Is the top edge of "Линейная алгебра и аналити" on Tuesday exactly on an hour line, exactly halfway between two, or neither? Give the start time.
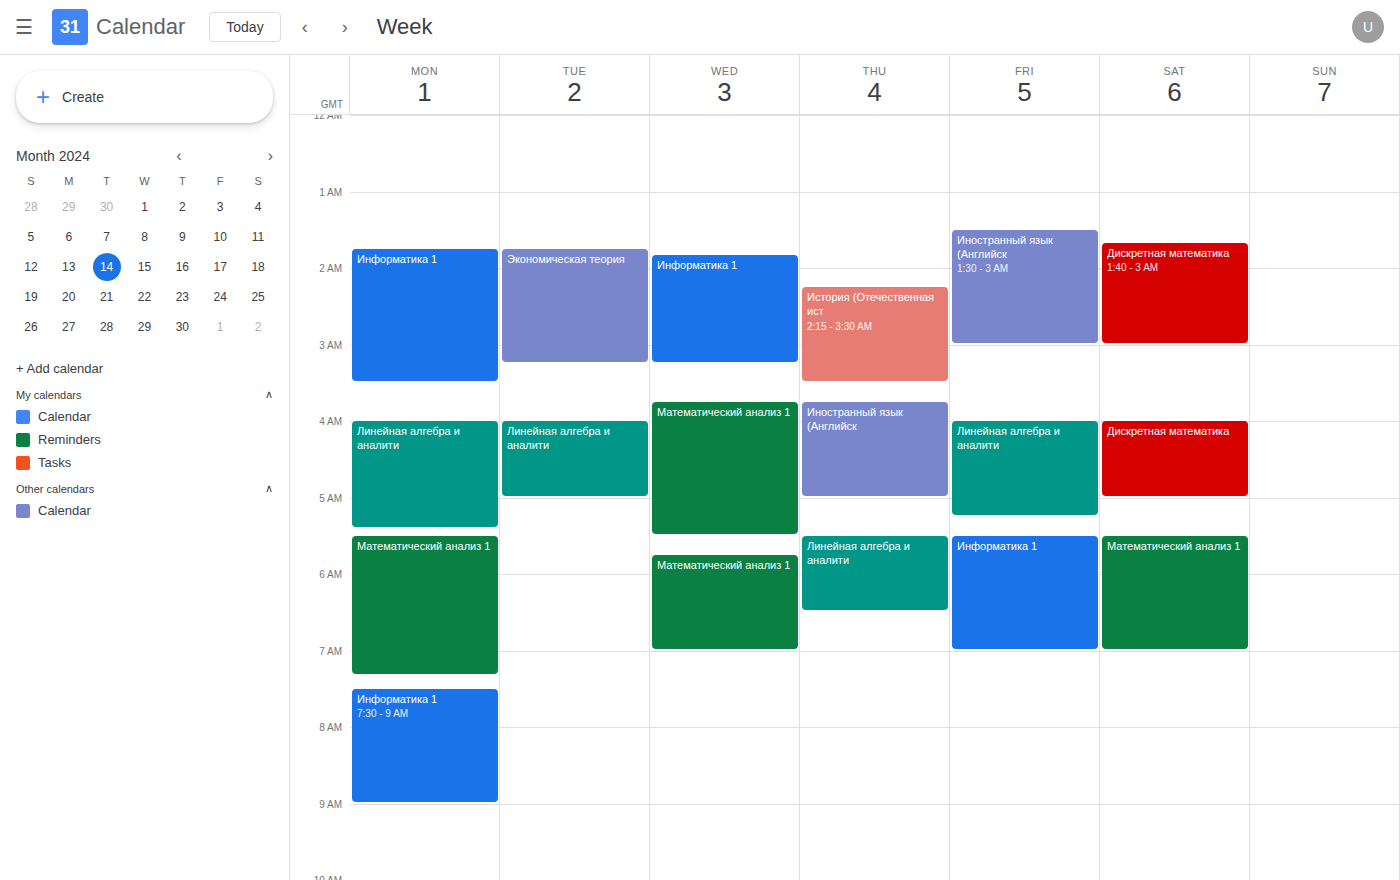
4:00 AM -- exactly on the 4 AM line.